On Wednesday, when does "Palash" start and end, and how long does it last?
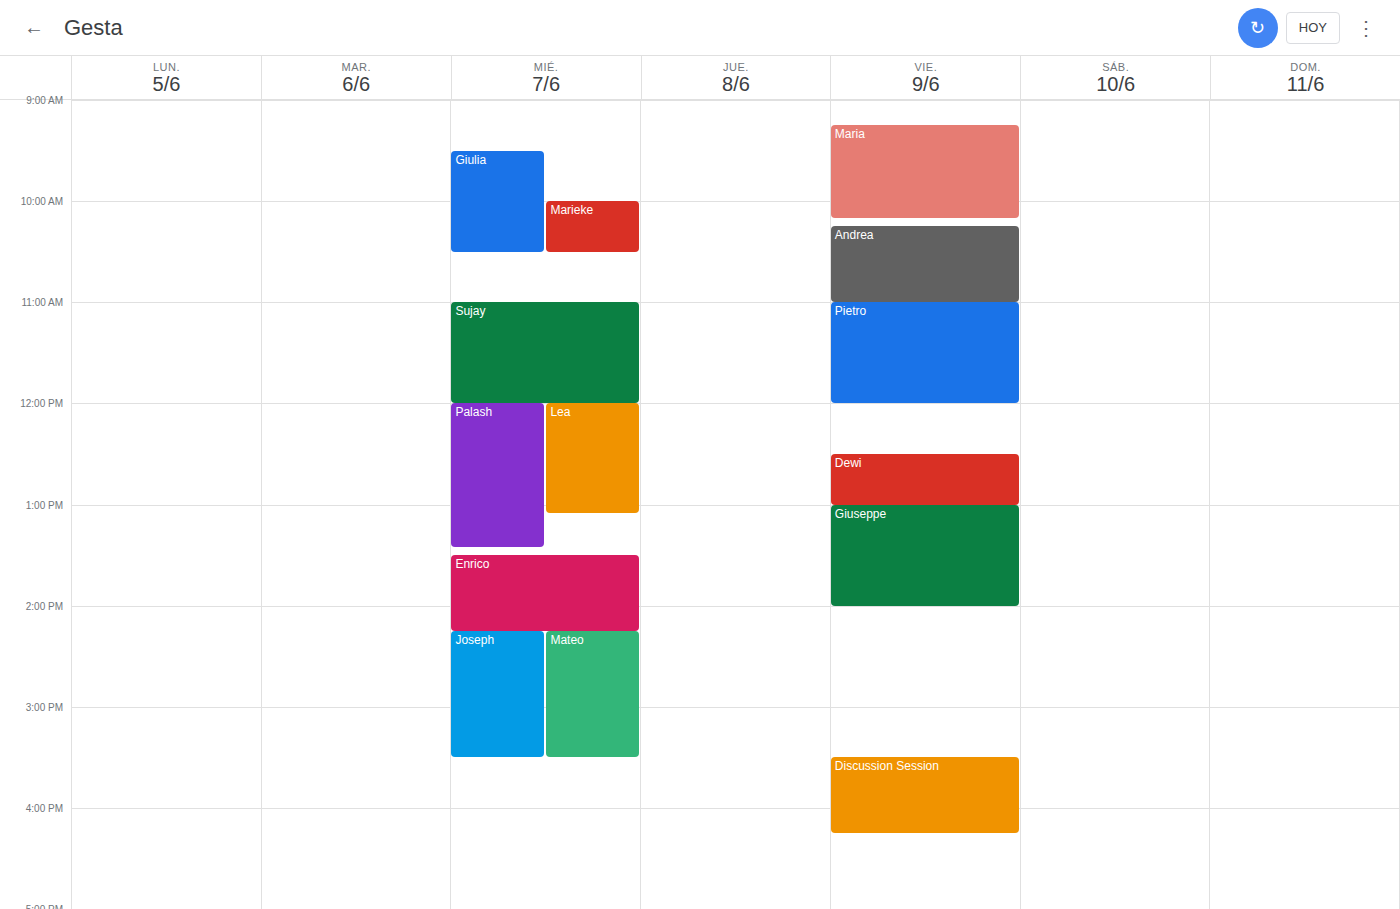
12:00 PM to 1:25 PM, 1 hour 25 minutes